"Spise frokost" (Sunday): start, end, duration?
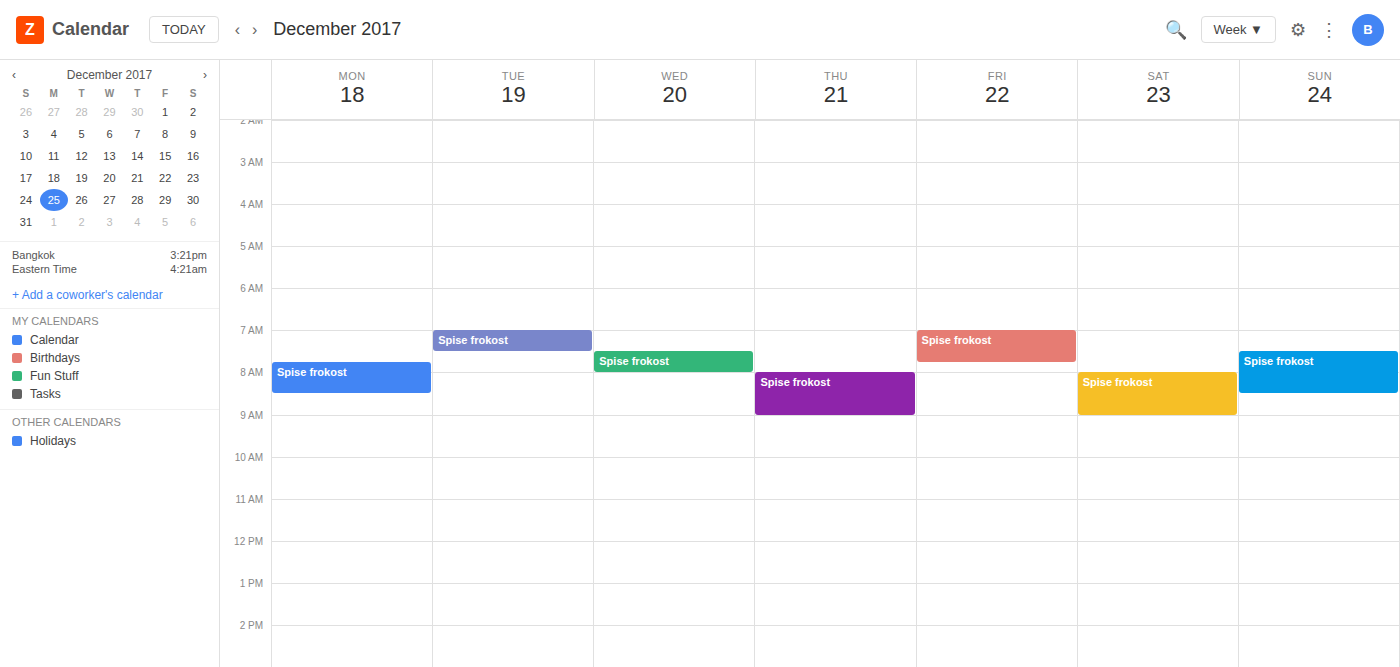
7:30 AM to 8:30 AM, 1 hour